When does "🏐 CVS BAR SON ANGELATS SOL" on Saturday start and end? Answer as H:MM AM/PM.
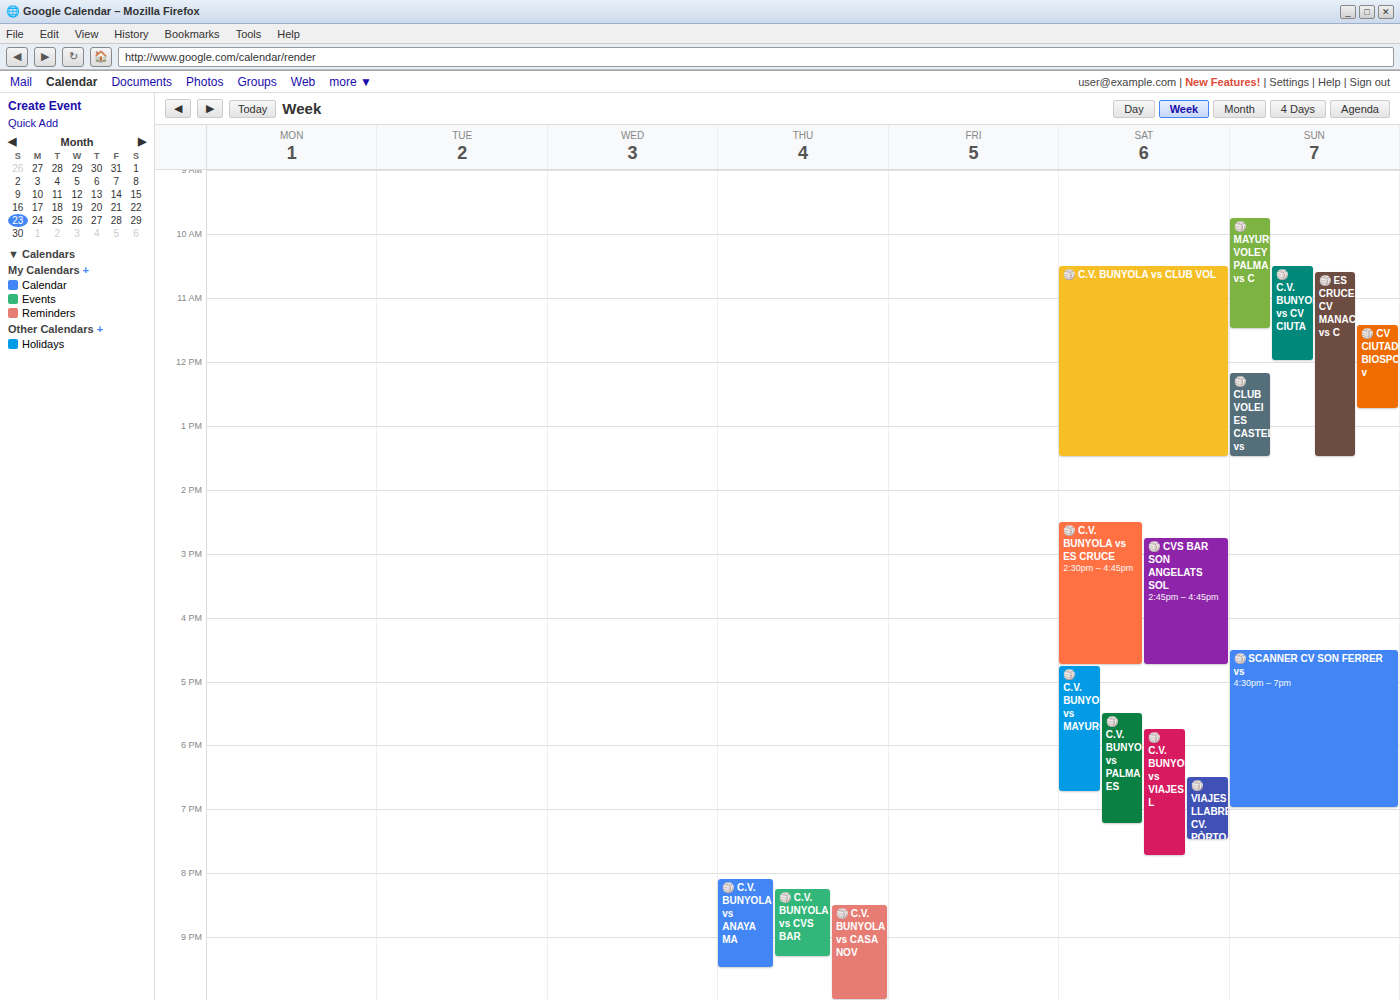
2:45 PM to 4:45 PM